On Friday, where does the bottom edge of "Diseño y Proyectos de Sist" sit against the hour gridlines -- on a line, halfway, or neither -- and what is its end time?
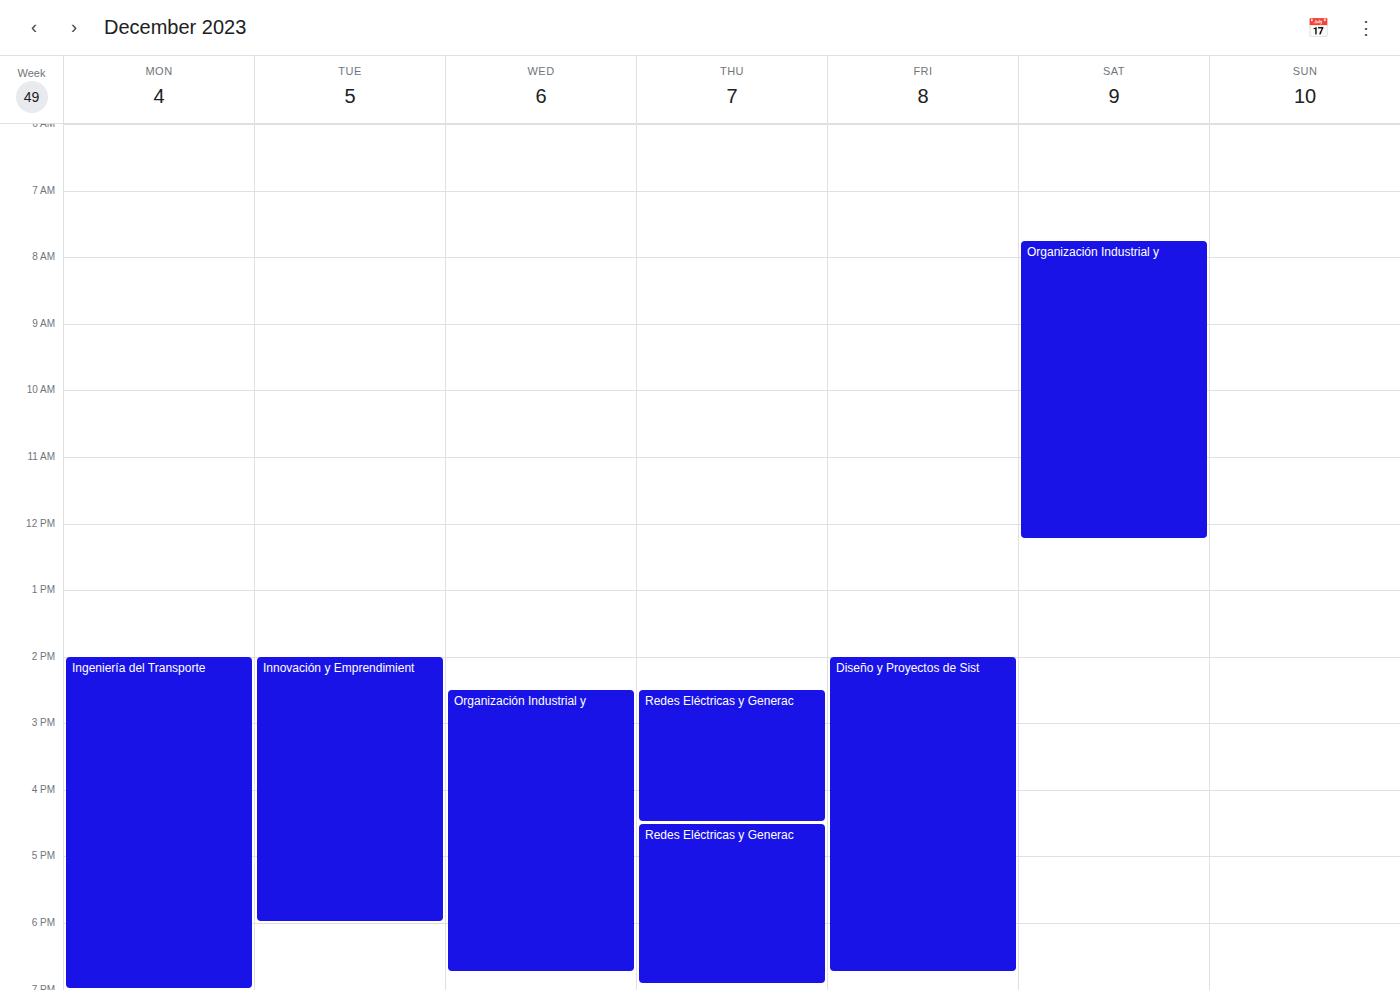
6:45 PM -- neither: three quarters of the way from the 6 PM line to the 7 PM line.